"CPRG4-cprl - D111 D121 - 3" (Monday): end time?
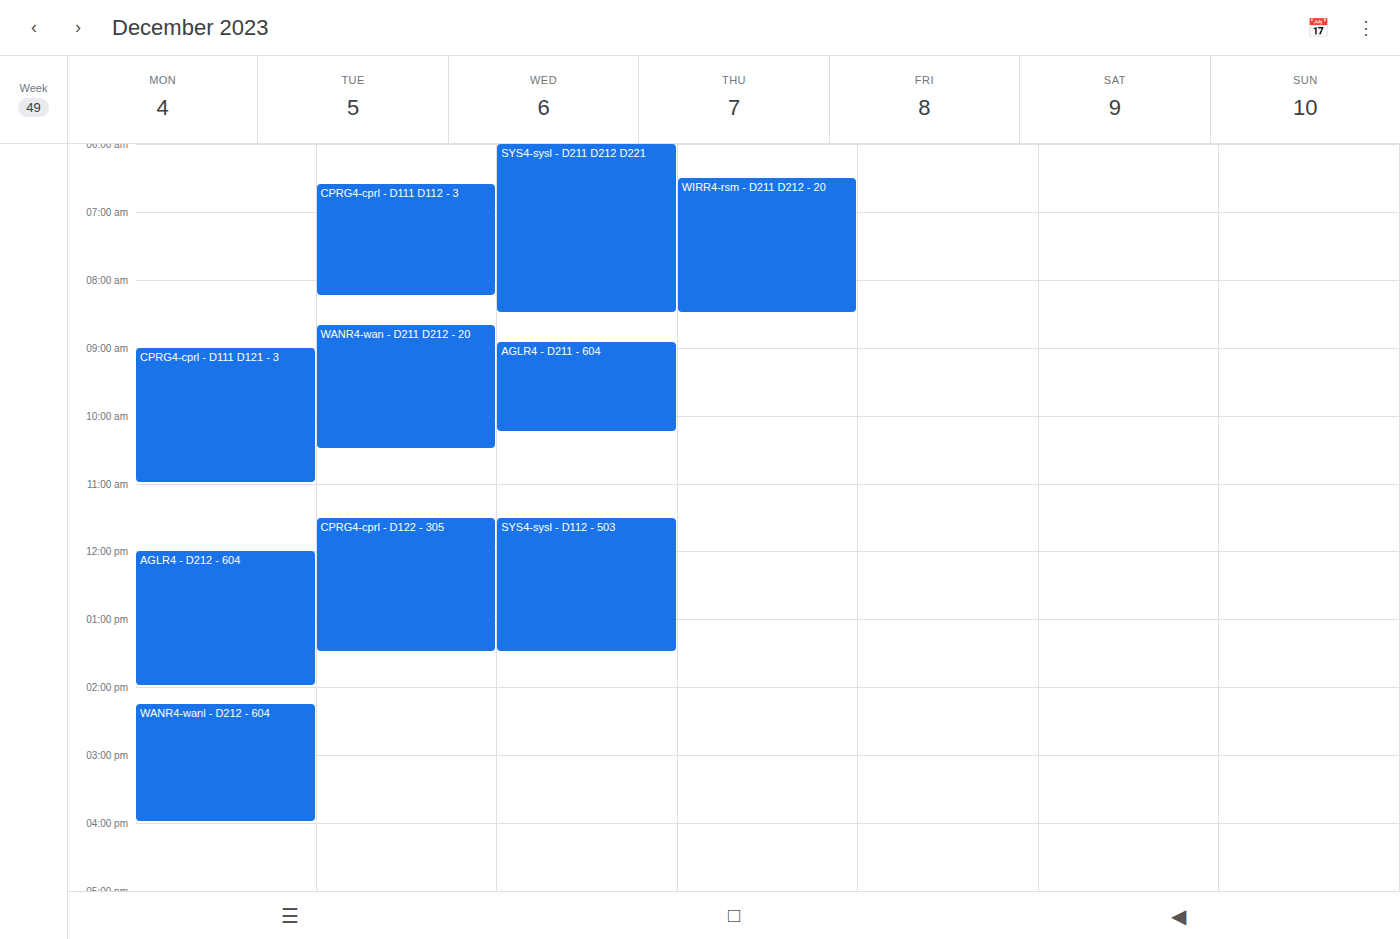
11:00 AM